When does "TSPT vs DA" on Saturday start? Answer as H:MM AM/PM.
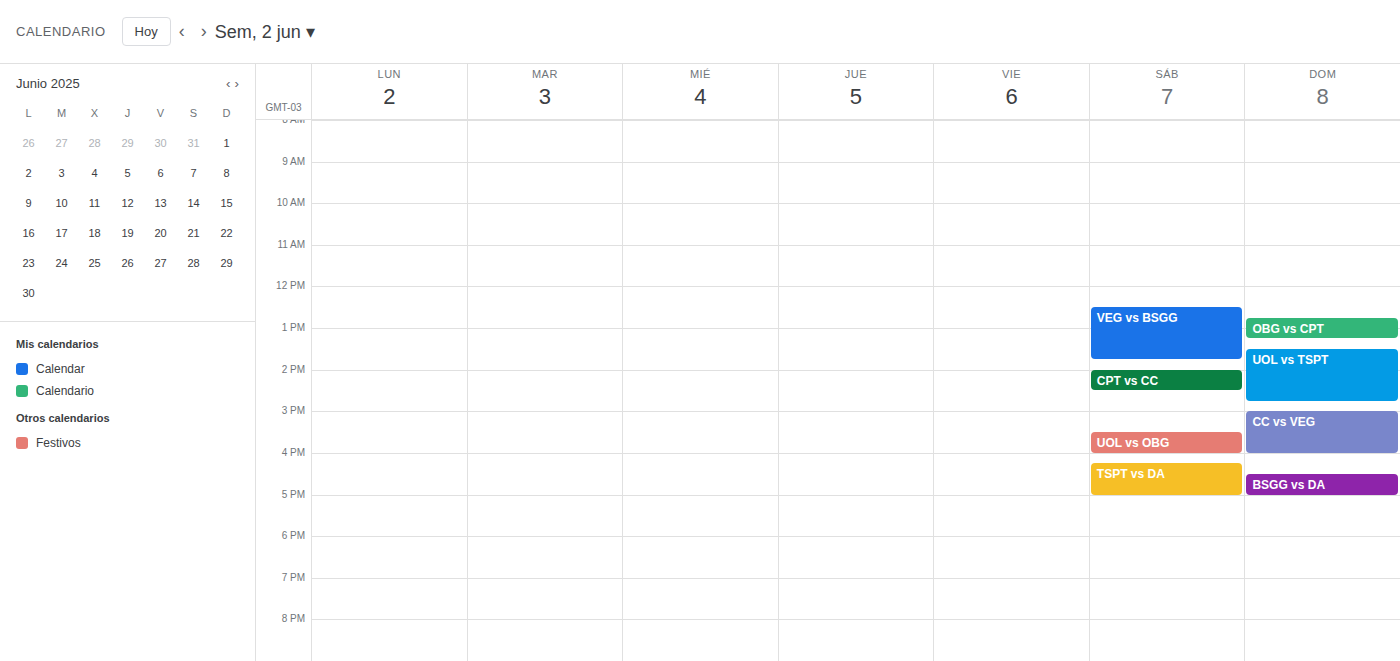
4:15 PM